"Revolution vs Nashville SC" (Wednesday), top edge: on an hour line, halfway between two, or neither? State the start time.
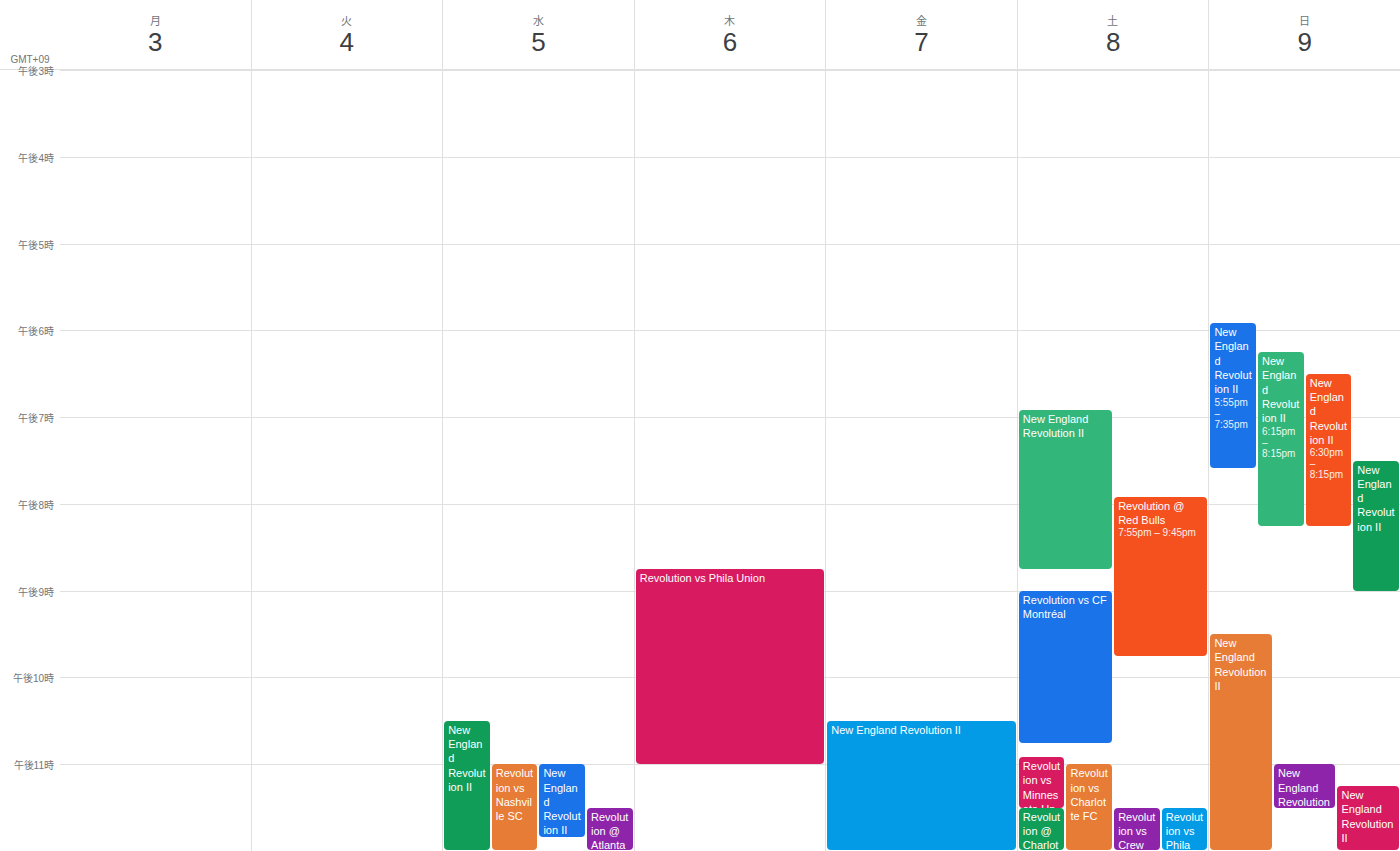
23:00 -- exactly on the 23:00 line.